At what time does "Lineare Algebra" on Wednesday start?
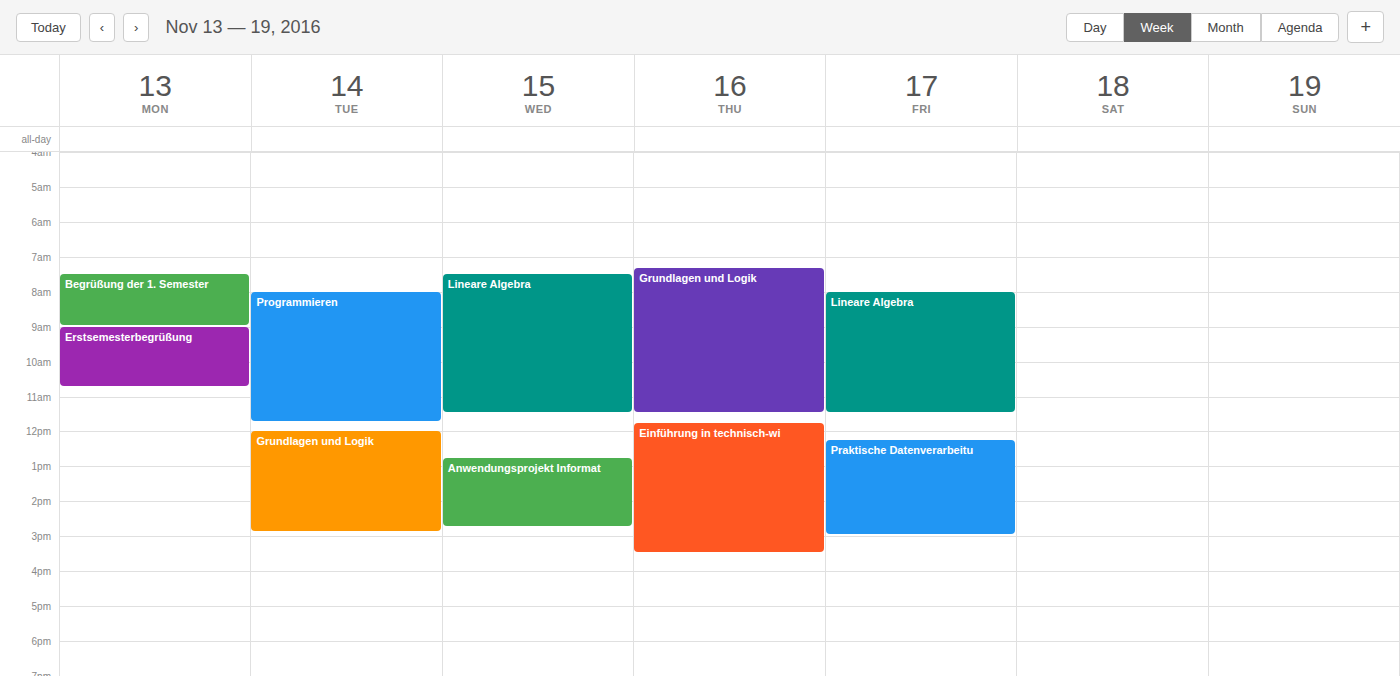
7:30 AM